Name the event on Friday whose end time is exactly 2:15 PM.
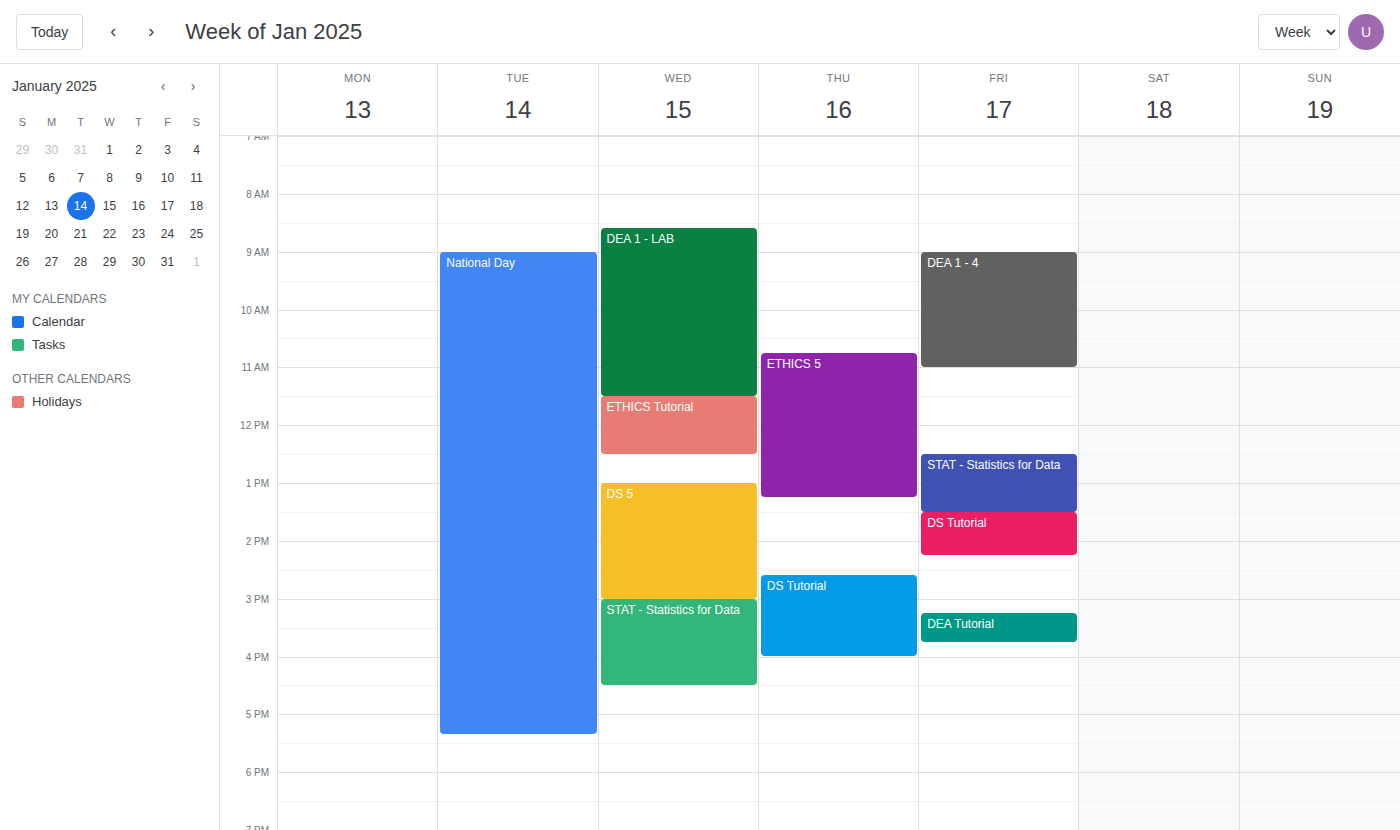
"DS Tutorial"